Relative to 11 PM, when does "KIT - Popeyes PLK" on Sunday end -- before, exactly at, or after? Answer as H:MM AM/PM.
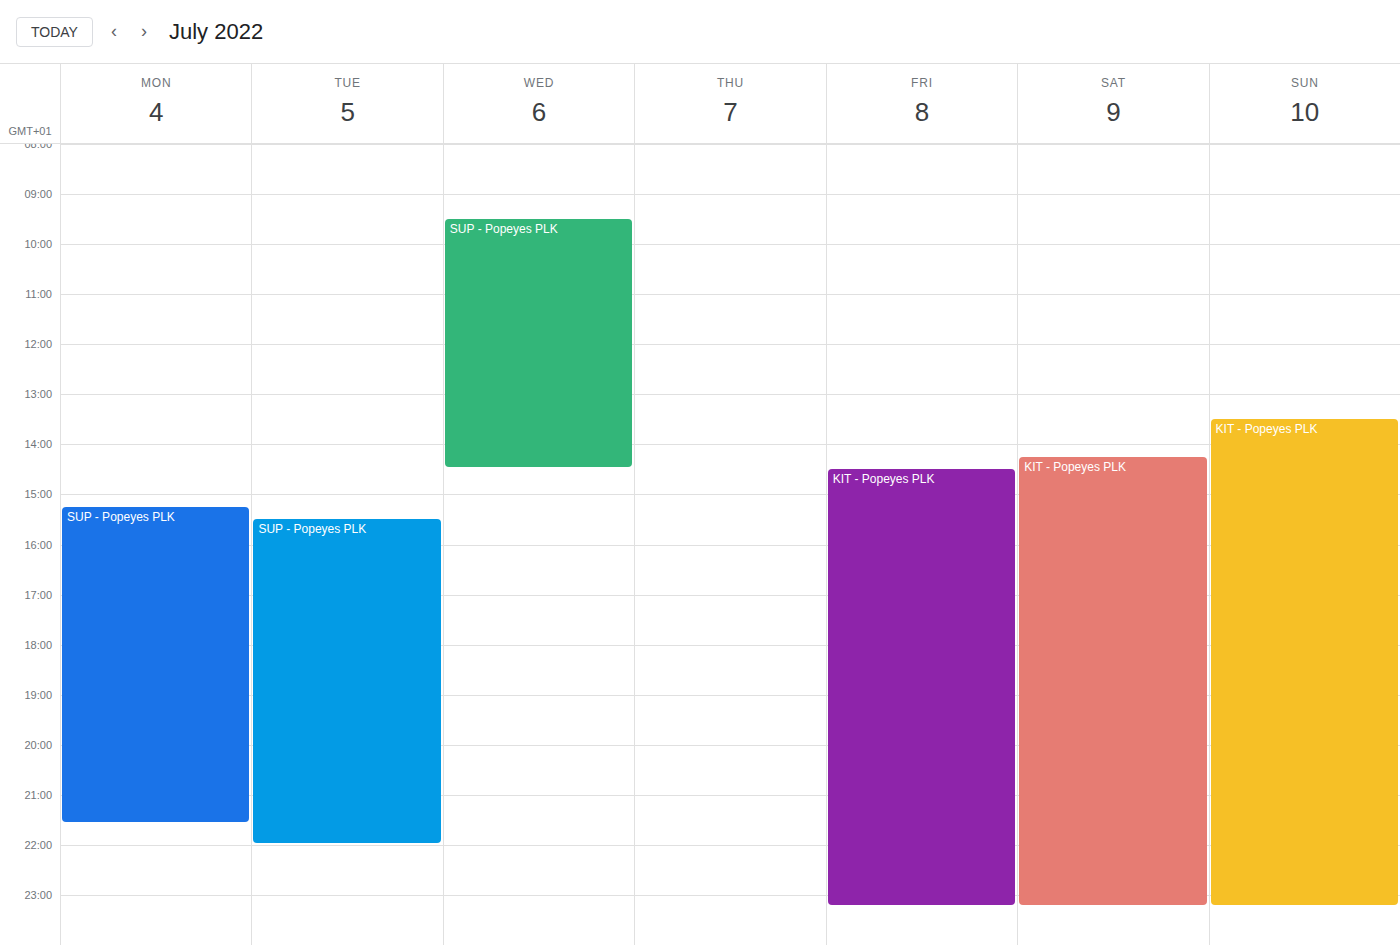
11:15 PM -- after 11 PM, 15 minutes below the 11 PM line.